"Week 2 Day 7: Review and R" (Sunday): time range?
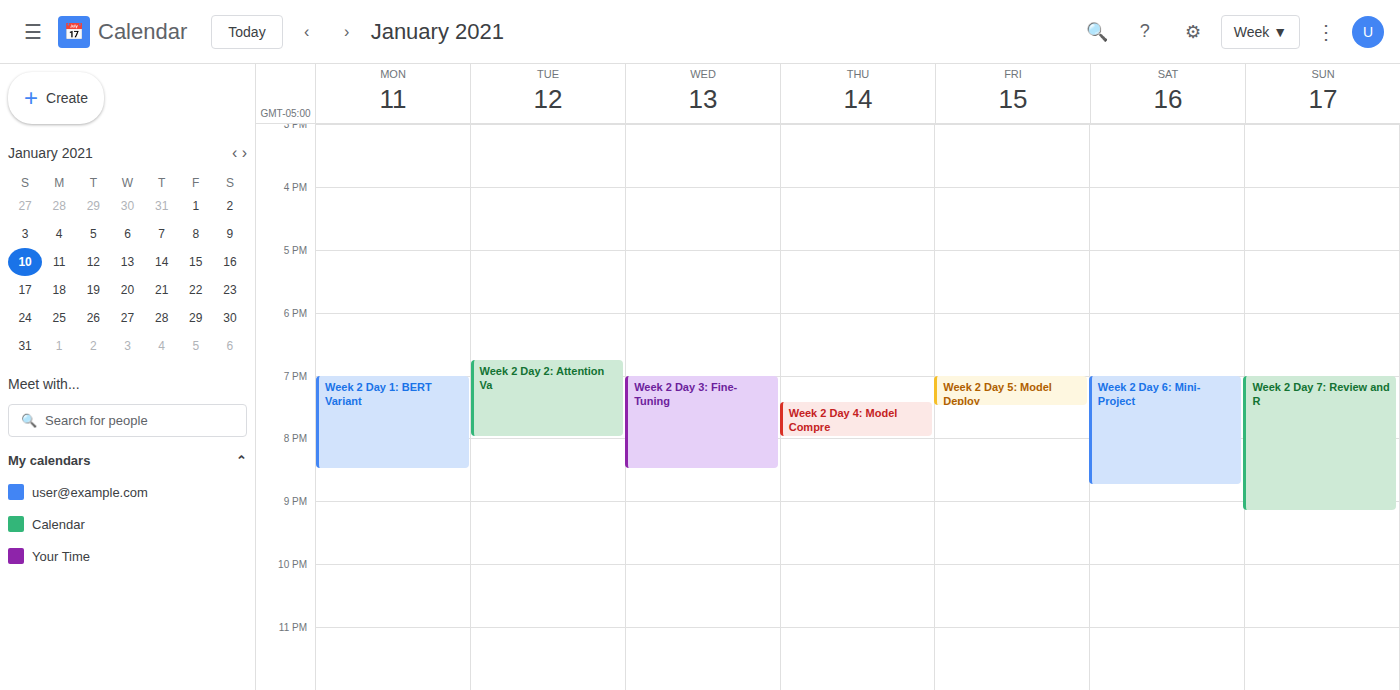
7:00 PM to 9:10 PM